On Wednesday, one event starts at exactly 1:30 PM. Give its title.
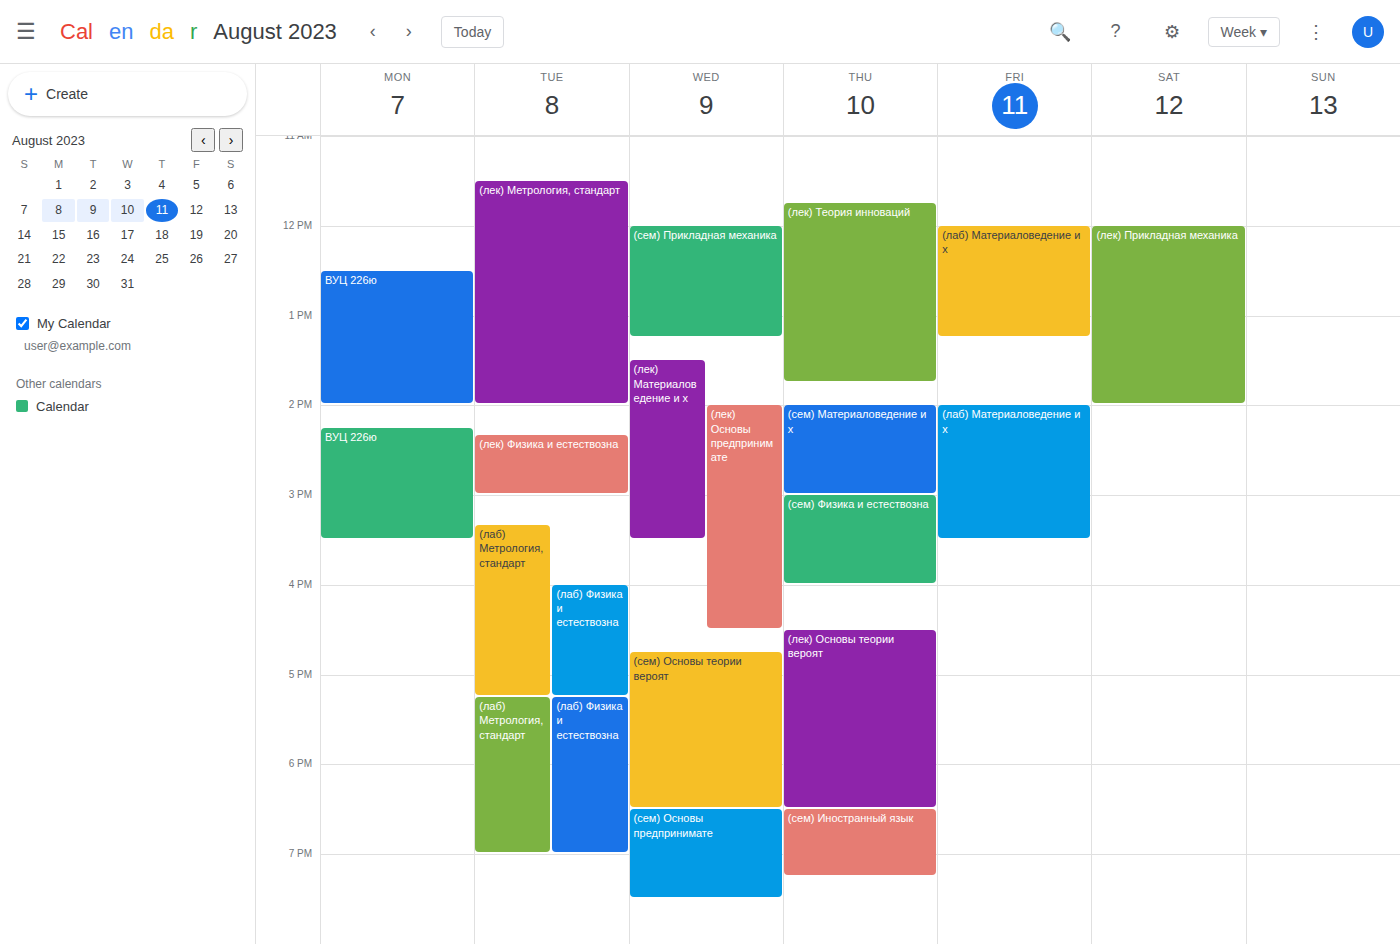
"(лек) Материаловедение и х"